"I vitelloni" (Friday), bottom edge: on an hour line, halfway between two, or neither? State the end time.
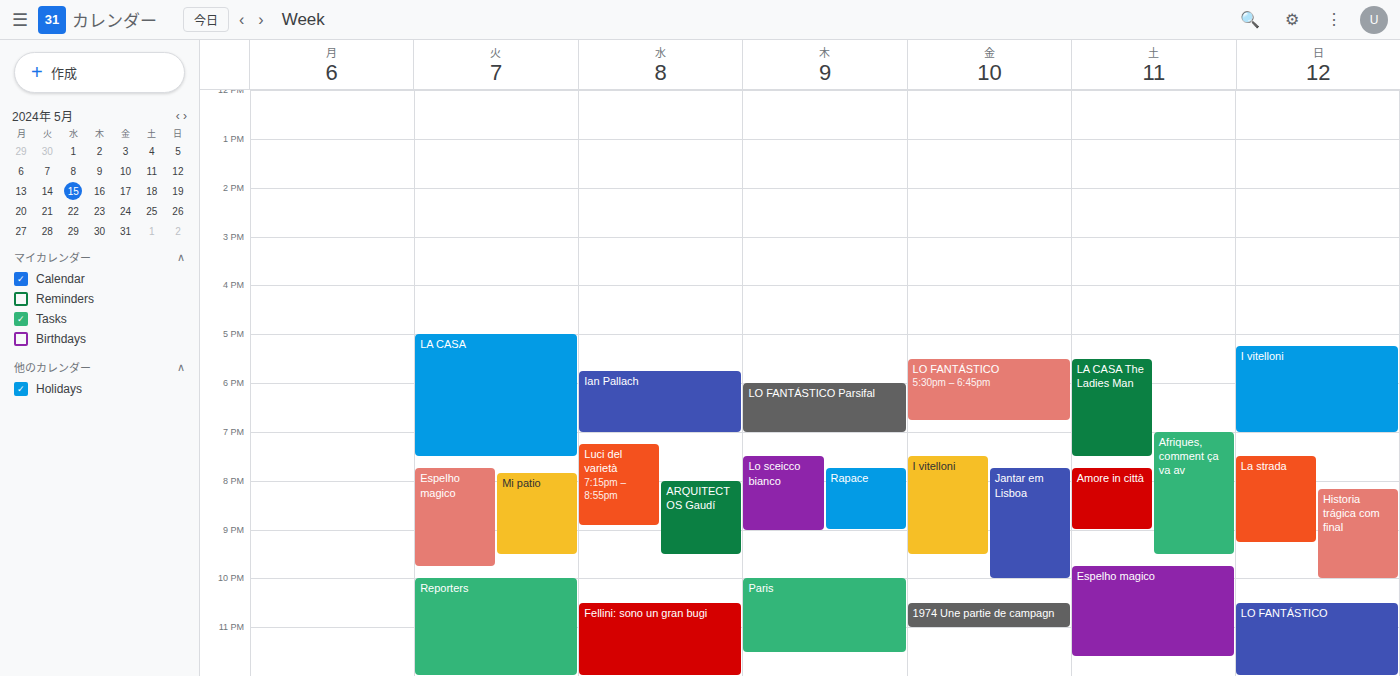
9:30 PM -- halfway between the 9 PM and 10 PM lines.